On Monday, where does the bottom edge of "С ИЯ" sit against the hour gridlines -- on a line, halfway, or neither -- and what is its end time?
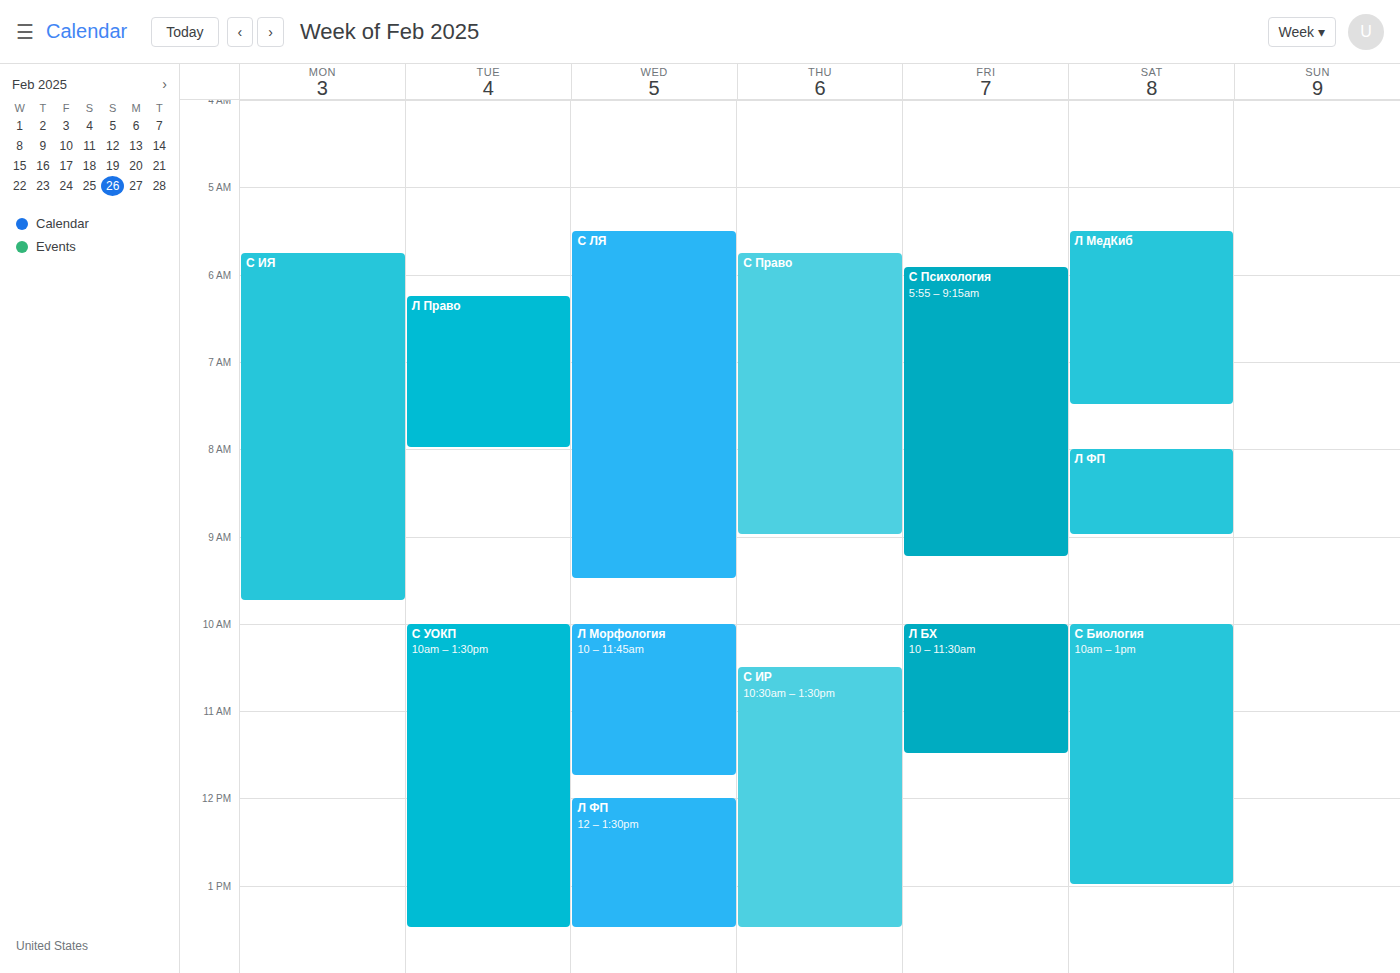
9:45 AM -- neither: three quarters of the way from the 9 AM line to the 10 AM line.